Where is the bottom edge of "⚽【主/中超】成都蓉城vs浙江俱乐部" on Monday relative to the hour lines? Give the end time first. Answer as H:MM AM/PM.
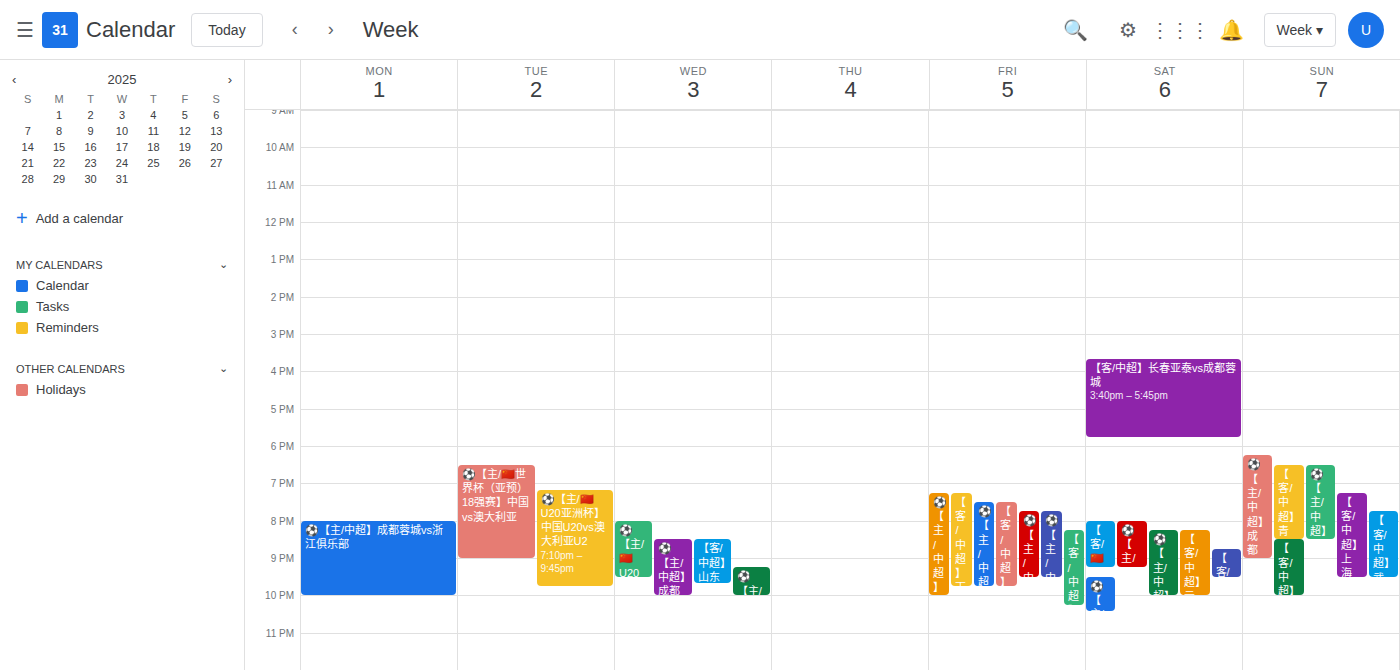
10:00 PM -- exactly on the 10 PM line.